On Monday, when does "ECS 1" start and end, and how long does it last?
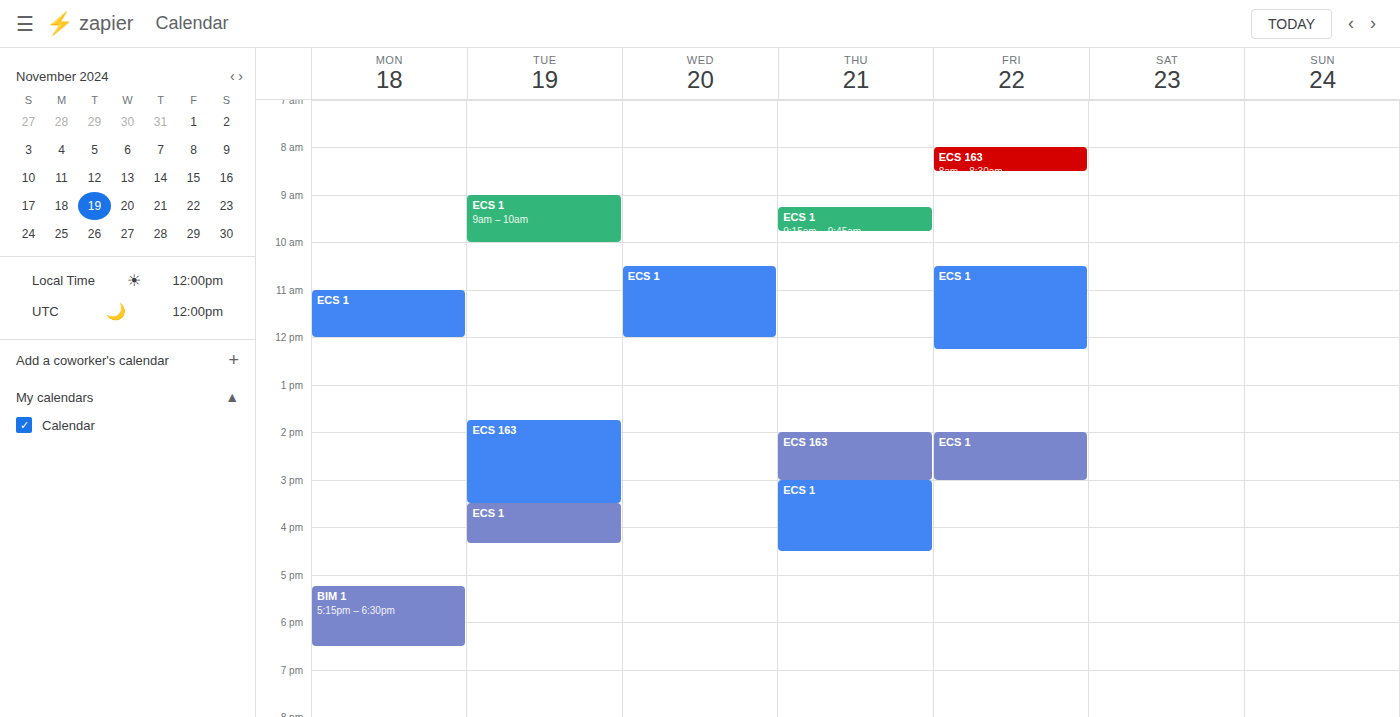
11:00 AM to 12:00 PM, 1 hour